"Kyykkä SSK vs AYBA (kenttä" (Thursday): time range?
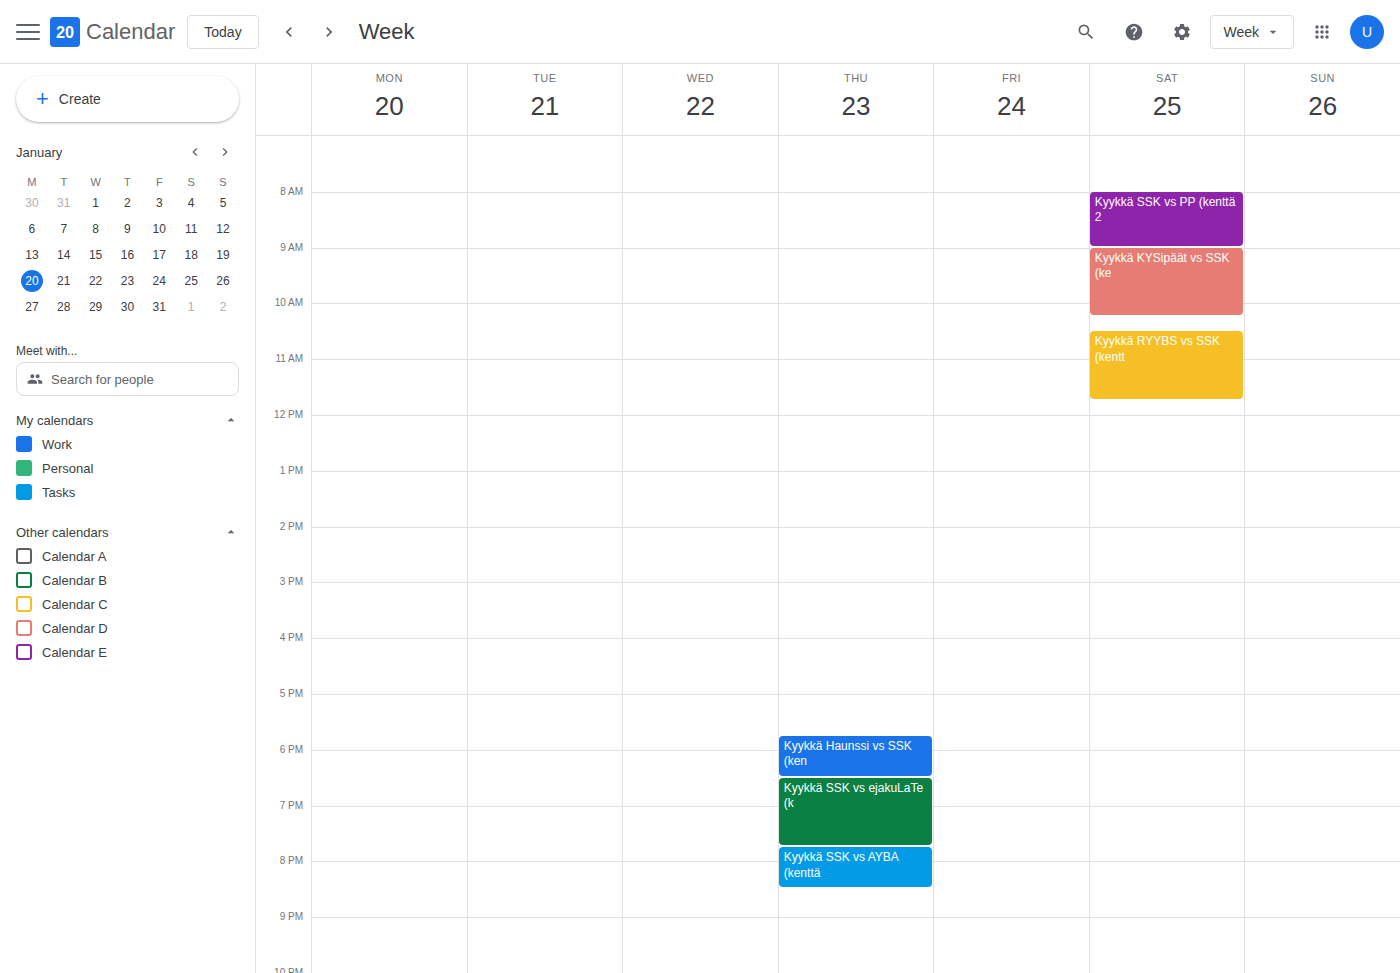
7:45 PM to 8:30 PM